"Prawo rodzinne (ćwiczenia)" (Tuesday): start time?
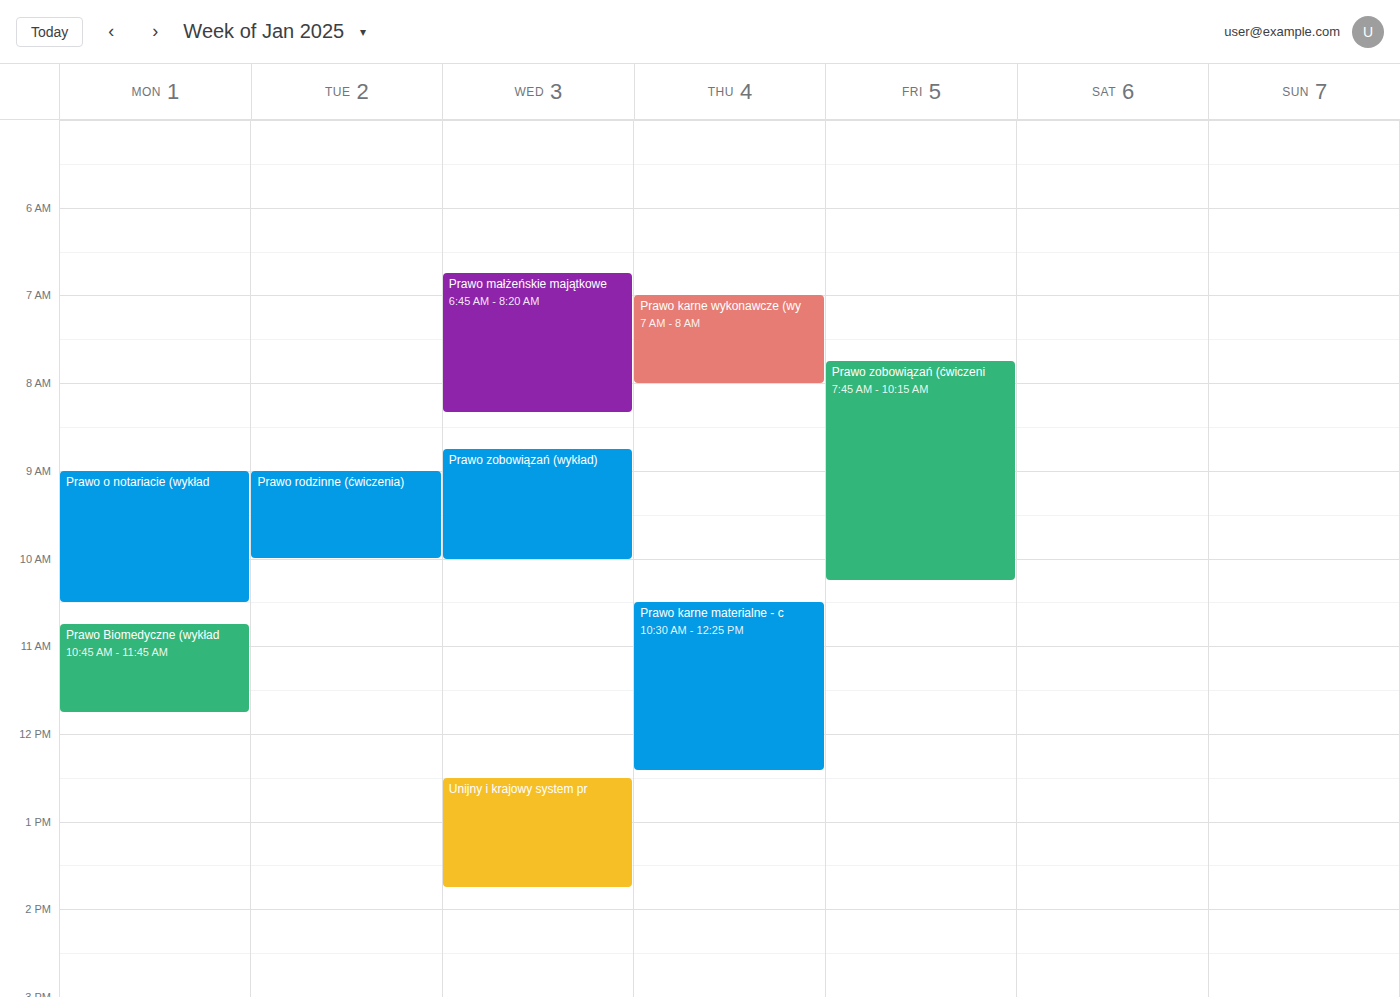
9:00 AM